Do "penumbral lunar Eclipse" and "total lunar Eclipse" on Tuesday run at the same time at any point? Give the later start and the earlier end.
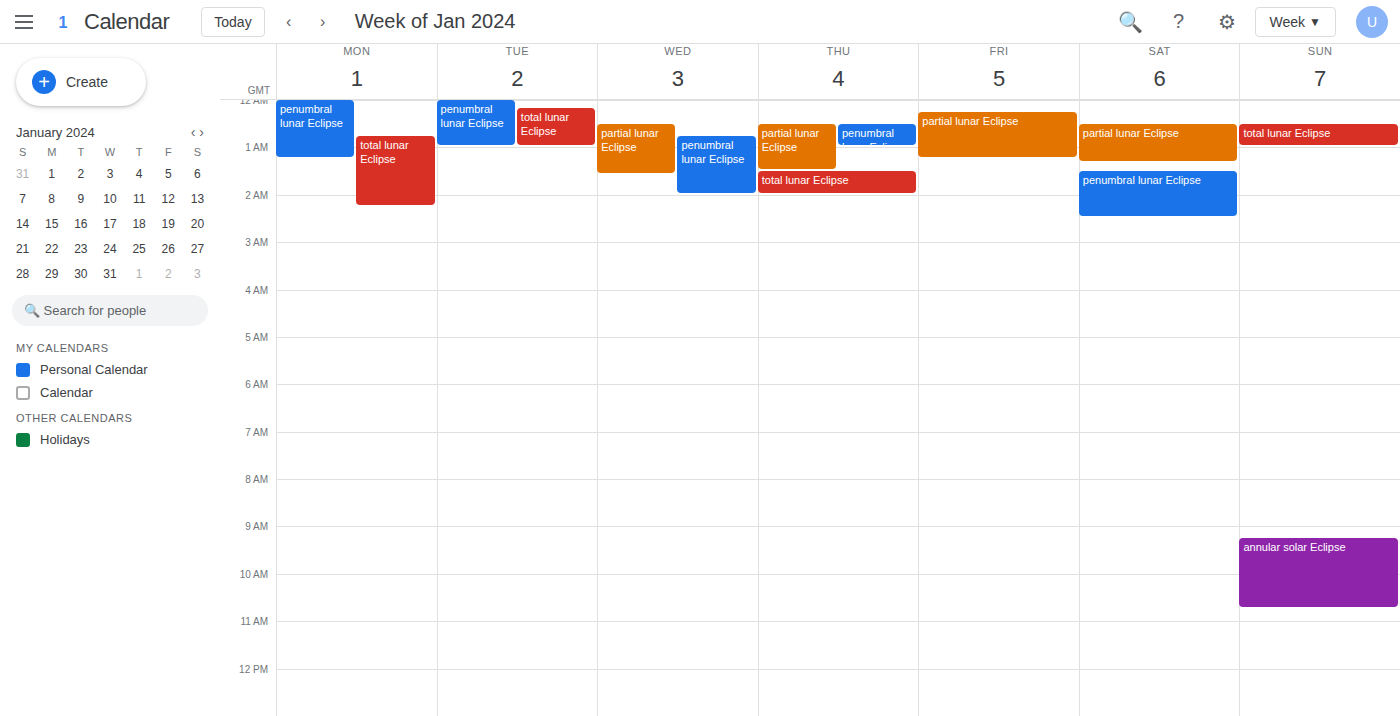
"total lunar Eclipse" starts at 12:10 AM, before "penumbral lunar Eclipse" ends at 1:00 AM -- they overlap.